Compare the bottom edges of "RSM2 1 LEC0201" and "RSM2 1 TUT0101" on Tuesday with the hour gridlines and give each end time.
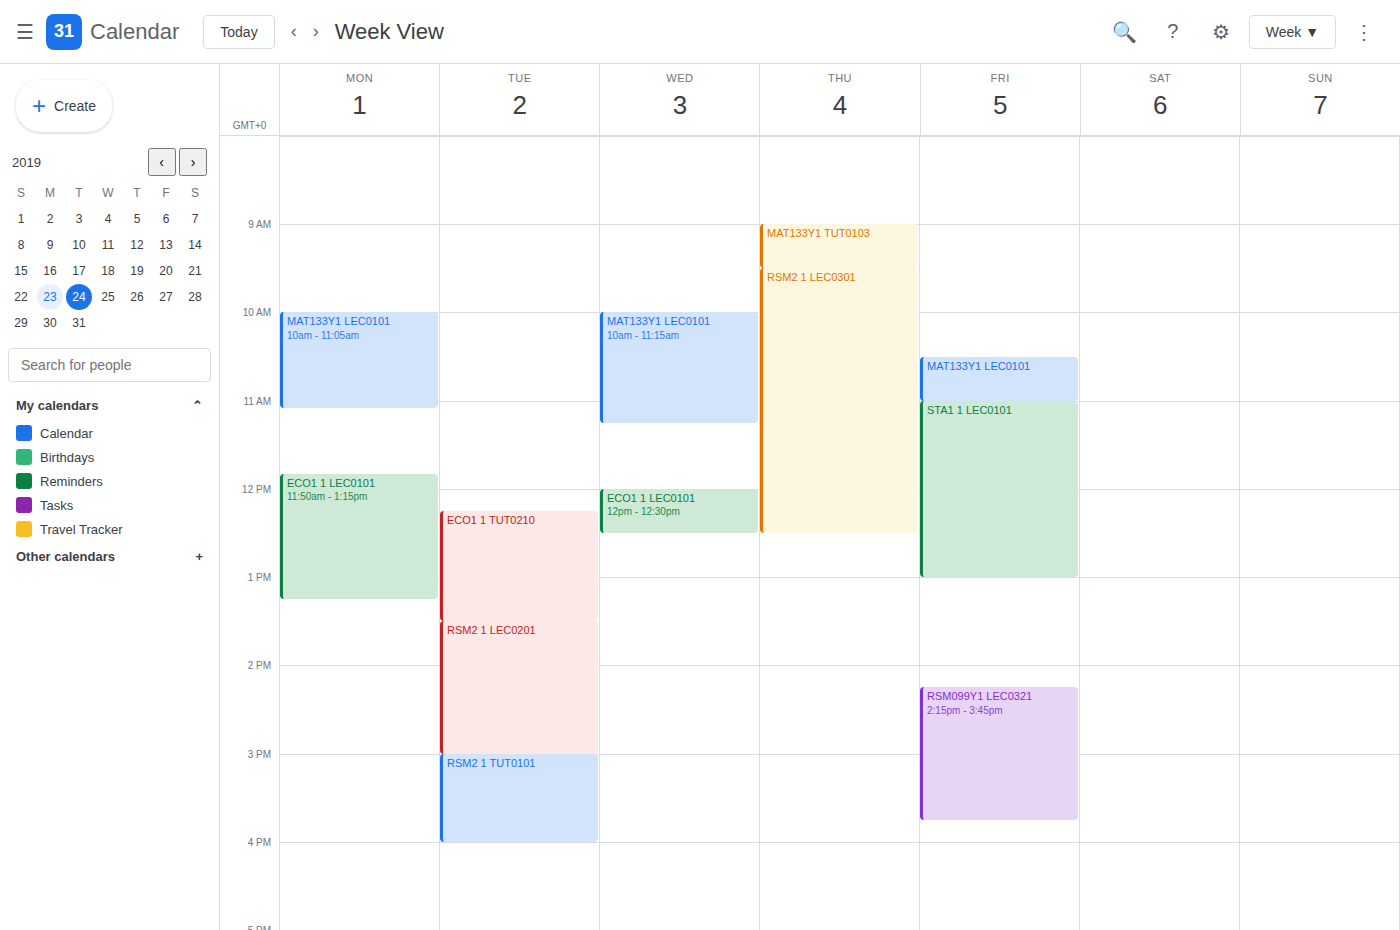
"RSM2 1 LEC0201": 3:00 PM, exactly on the 3 PM line. "RSM2 1 TUT0101": 4:00 PM, exactly on the 4 PM line.